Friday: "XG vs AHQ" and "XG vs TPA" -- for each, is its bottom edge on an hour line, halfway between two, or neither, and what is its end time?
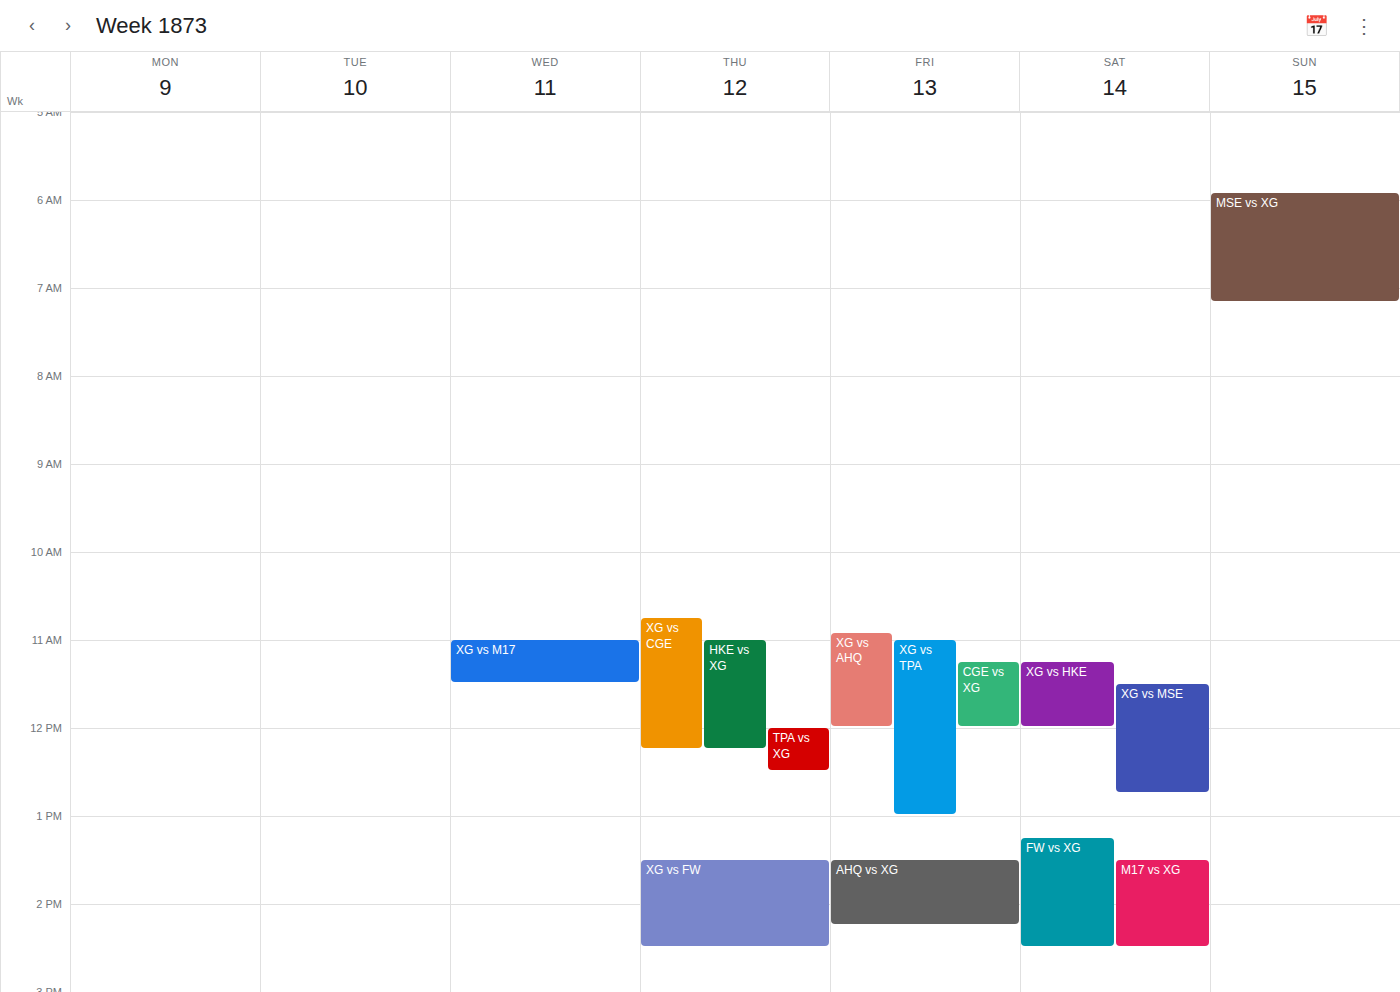
"XG vs AHQ": 12:00 PM, exactly on the 12 PM line. "XG vs TPA": 1:00 PM, exactly on the 1 PM line.